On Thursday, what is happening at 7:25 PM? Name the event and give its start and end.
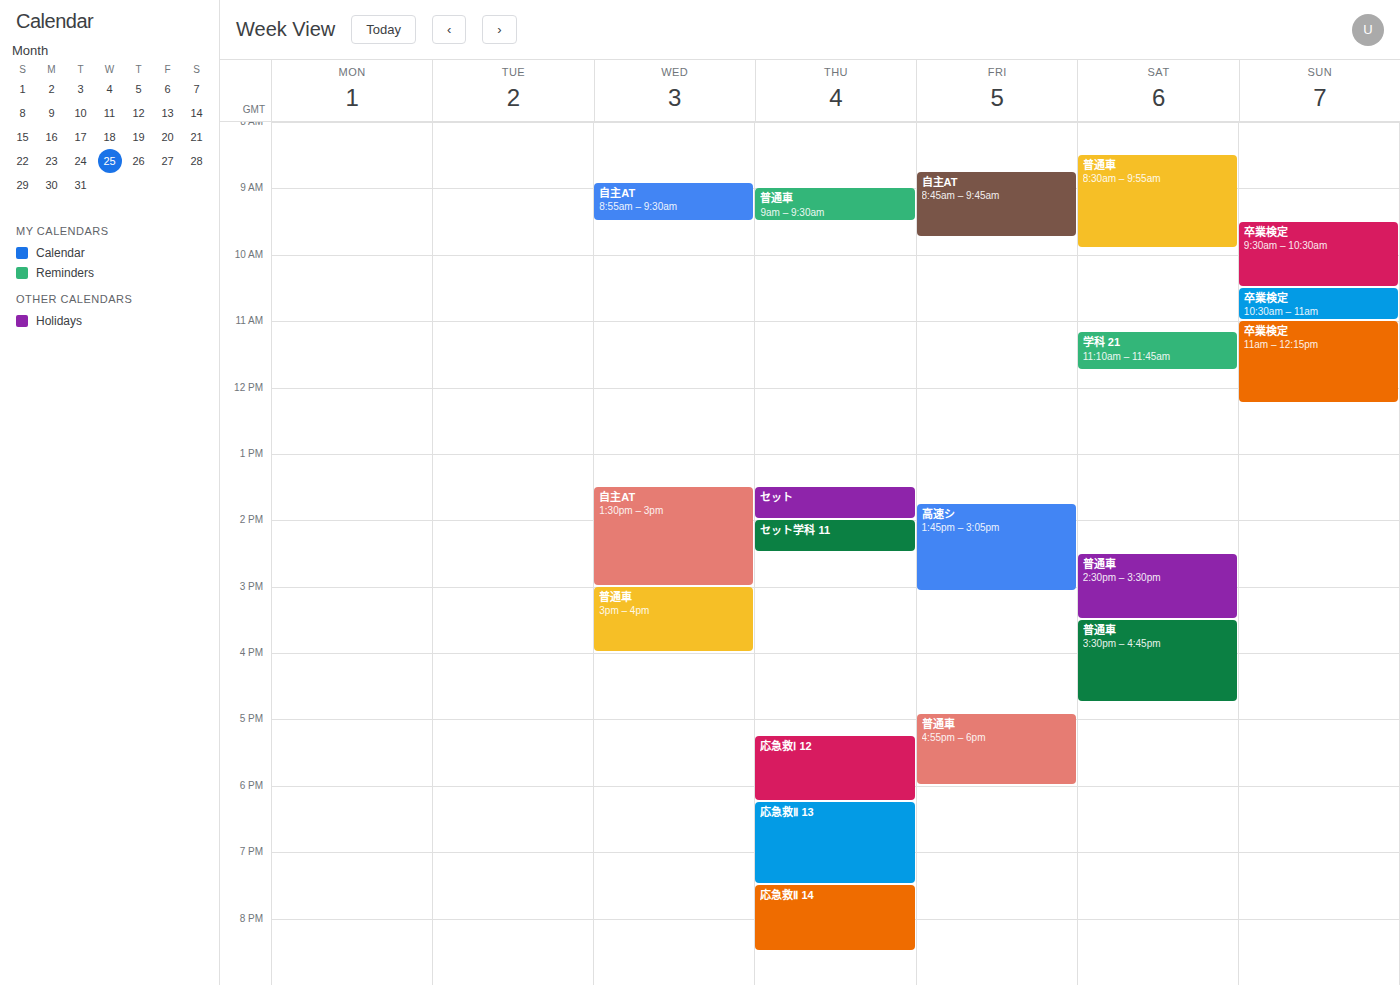
"応急救Ⅱ 13", 6:15 PM to 7:30 PM